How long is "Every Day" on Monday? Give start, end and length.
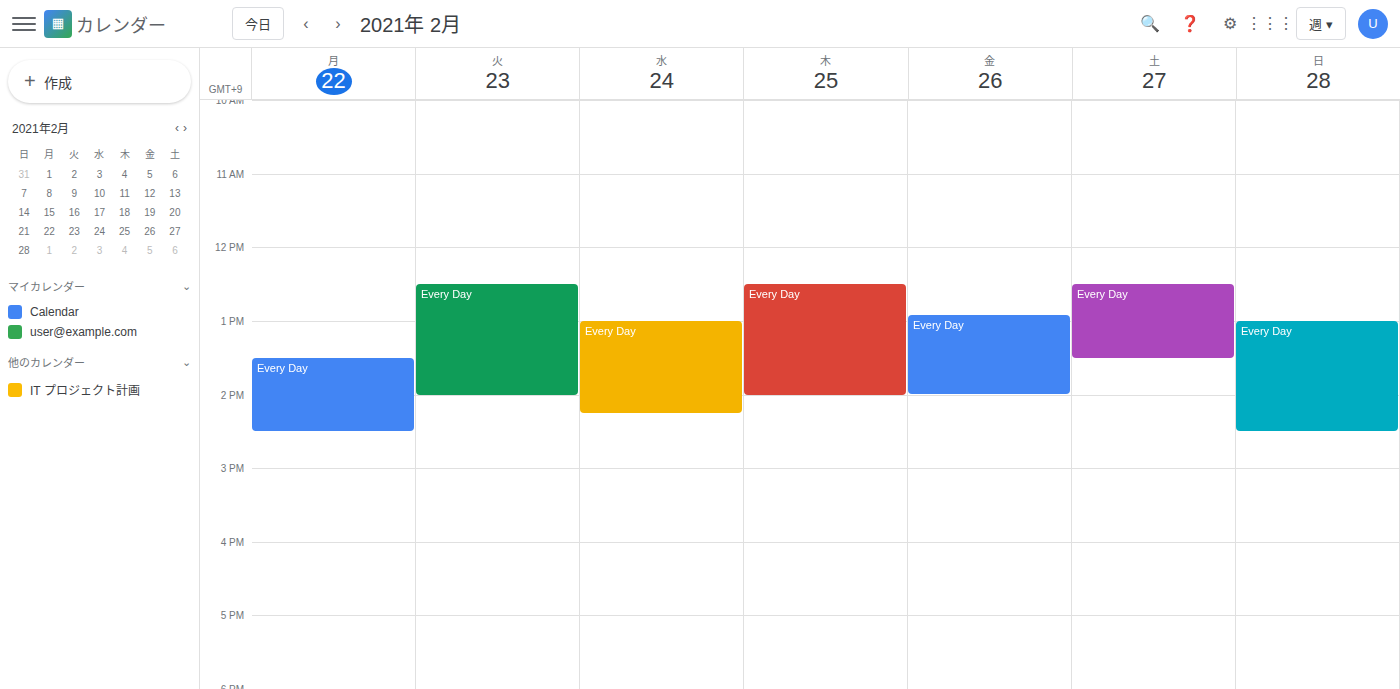
1:30 PM to 2:30 PM, 1 hour